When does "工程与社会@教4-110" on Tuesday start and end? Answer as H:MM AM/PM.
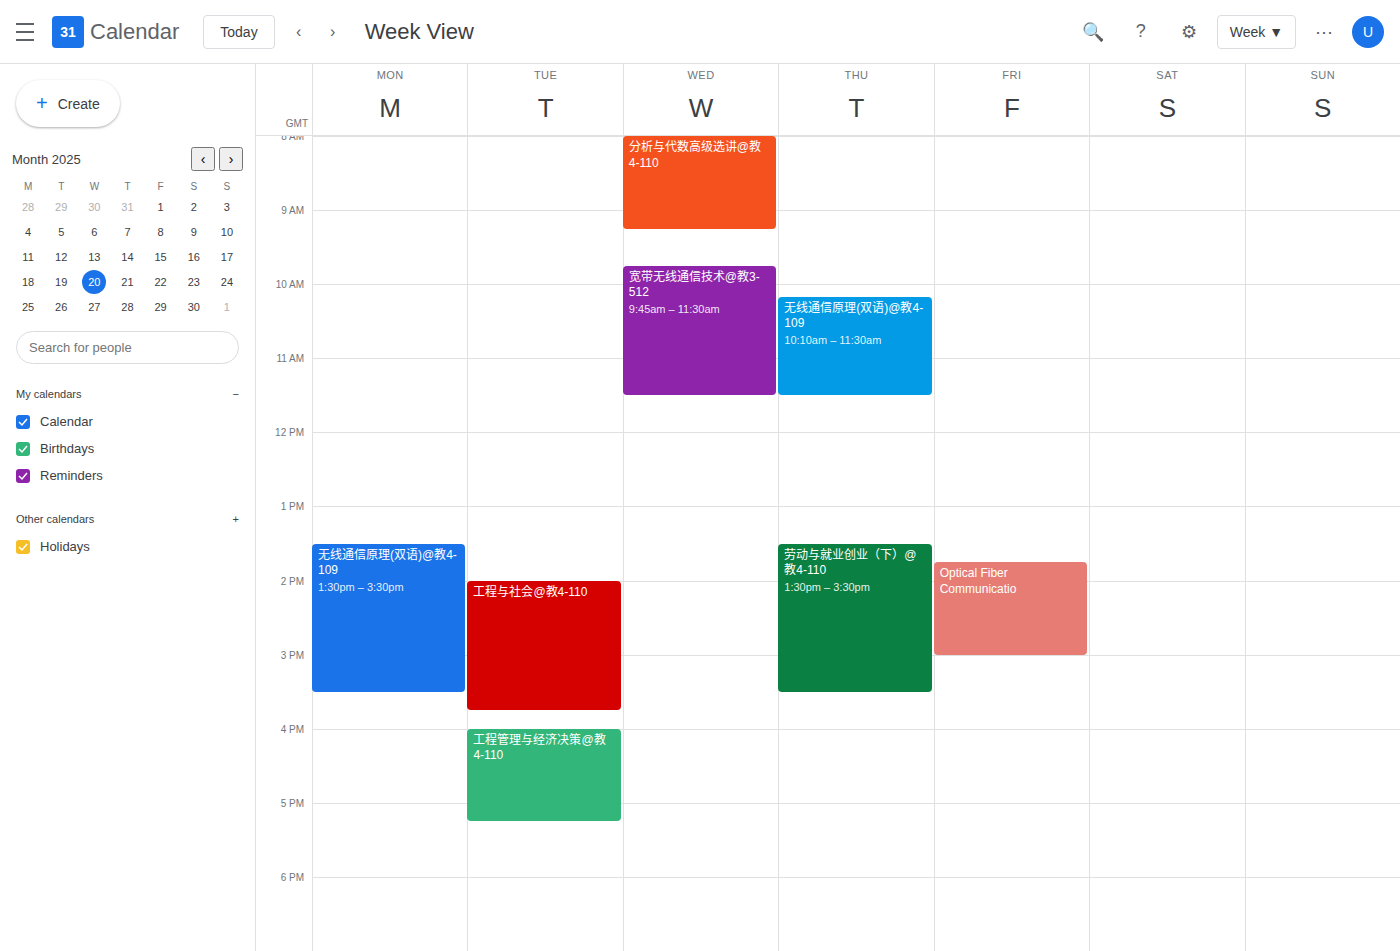
2:00 PM to 3:45 PM